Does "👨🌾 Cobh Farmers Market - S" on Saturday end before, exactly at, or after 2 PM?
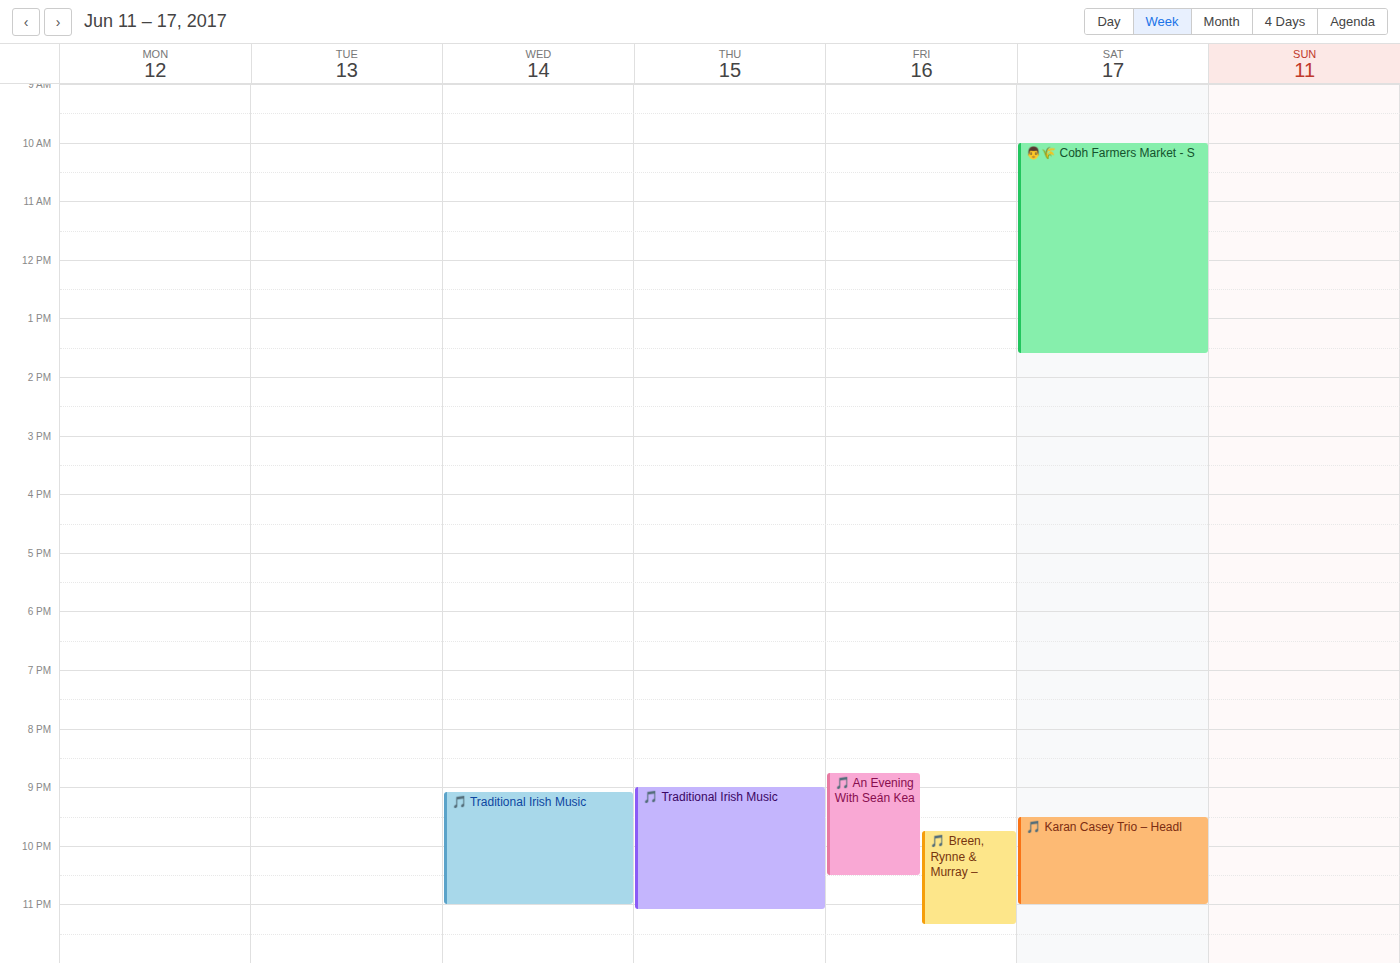
1:35 PM -- before 2 PM, 25 minutes above the 2 PM line.